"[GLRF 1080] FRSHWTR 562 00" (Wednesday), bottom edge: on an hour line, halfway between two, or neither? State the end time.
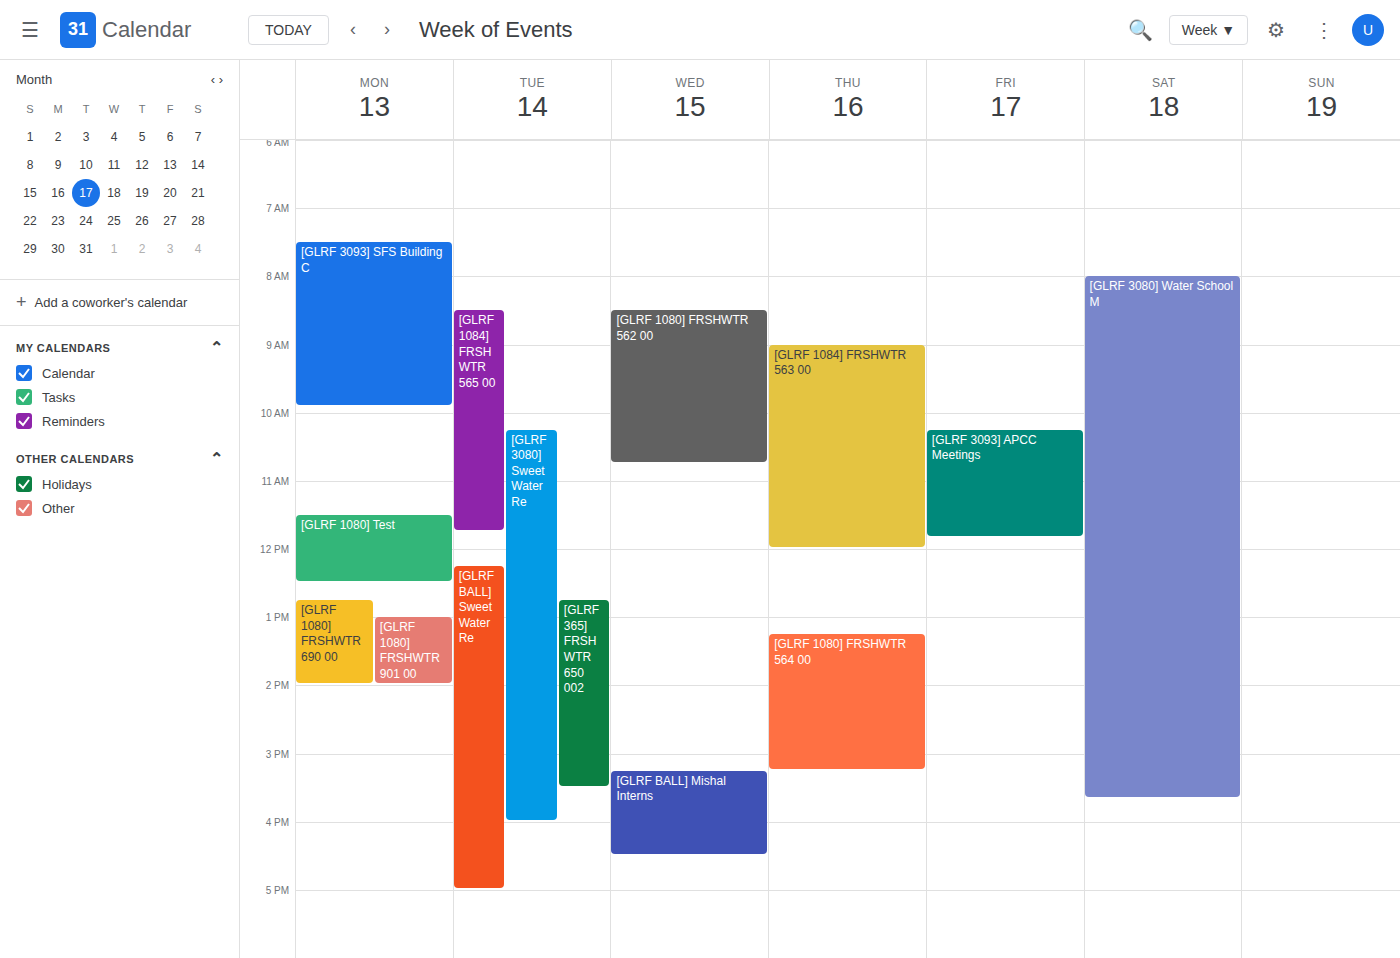
10:45 AM -- neither: three quarters of the way from the 10 AM line to the 11 AM line.